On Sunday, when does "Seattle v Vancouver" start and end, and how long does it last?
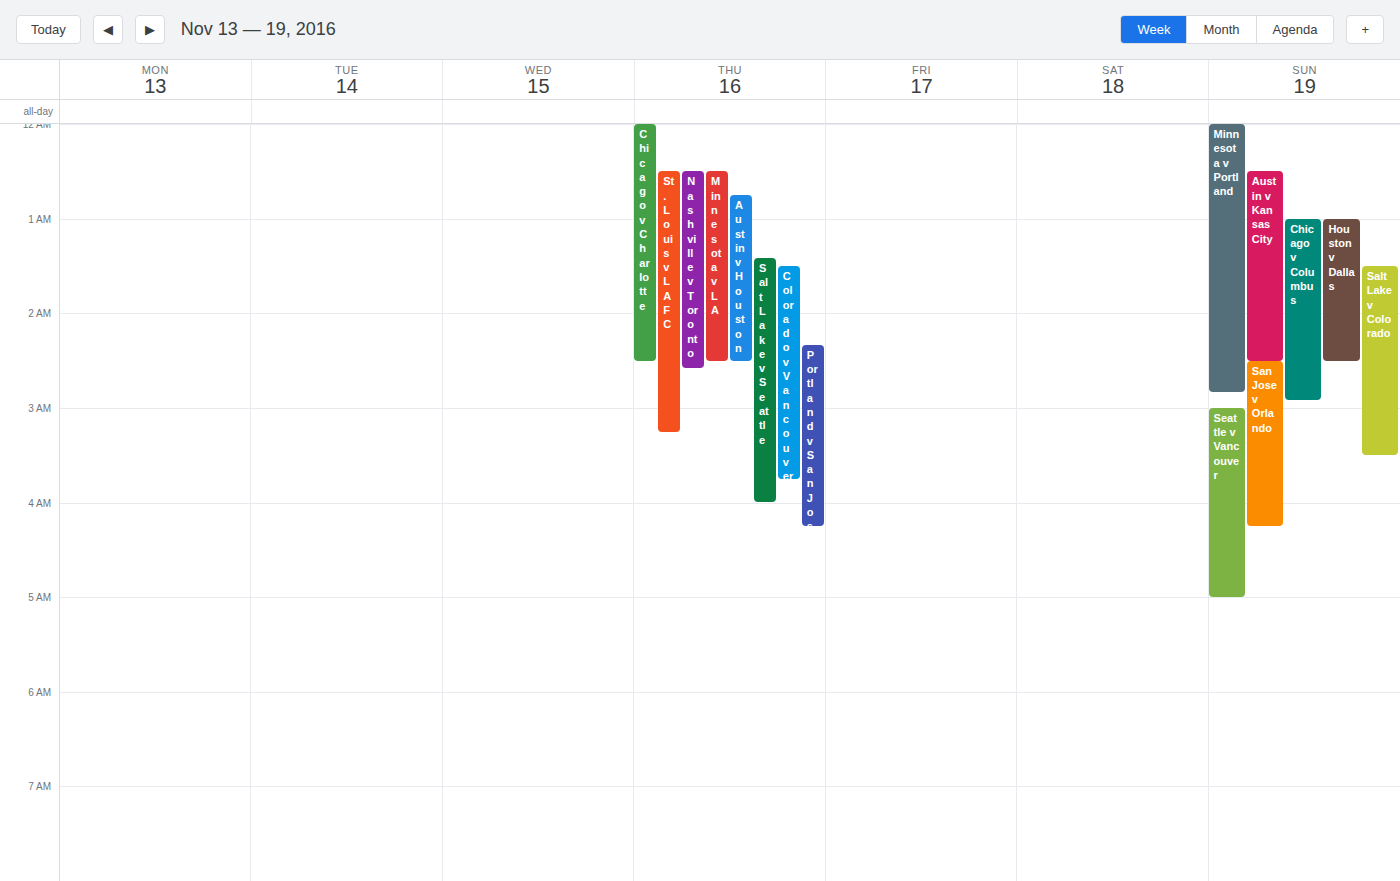
3:00 AM to 5:00 AM, 2 hours